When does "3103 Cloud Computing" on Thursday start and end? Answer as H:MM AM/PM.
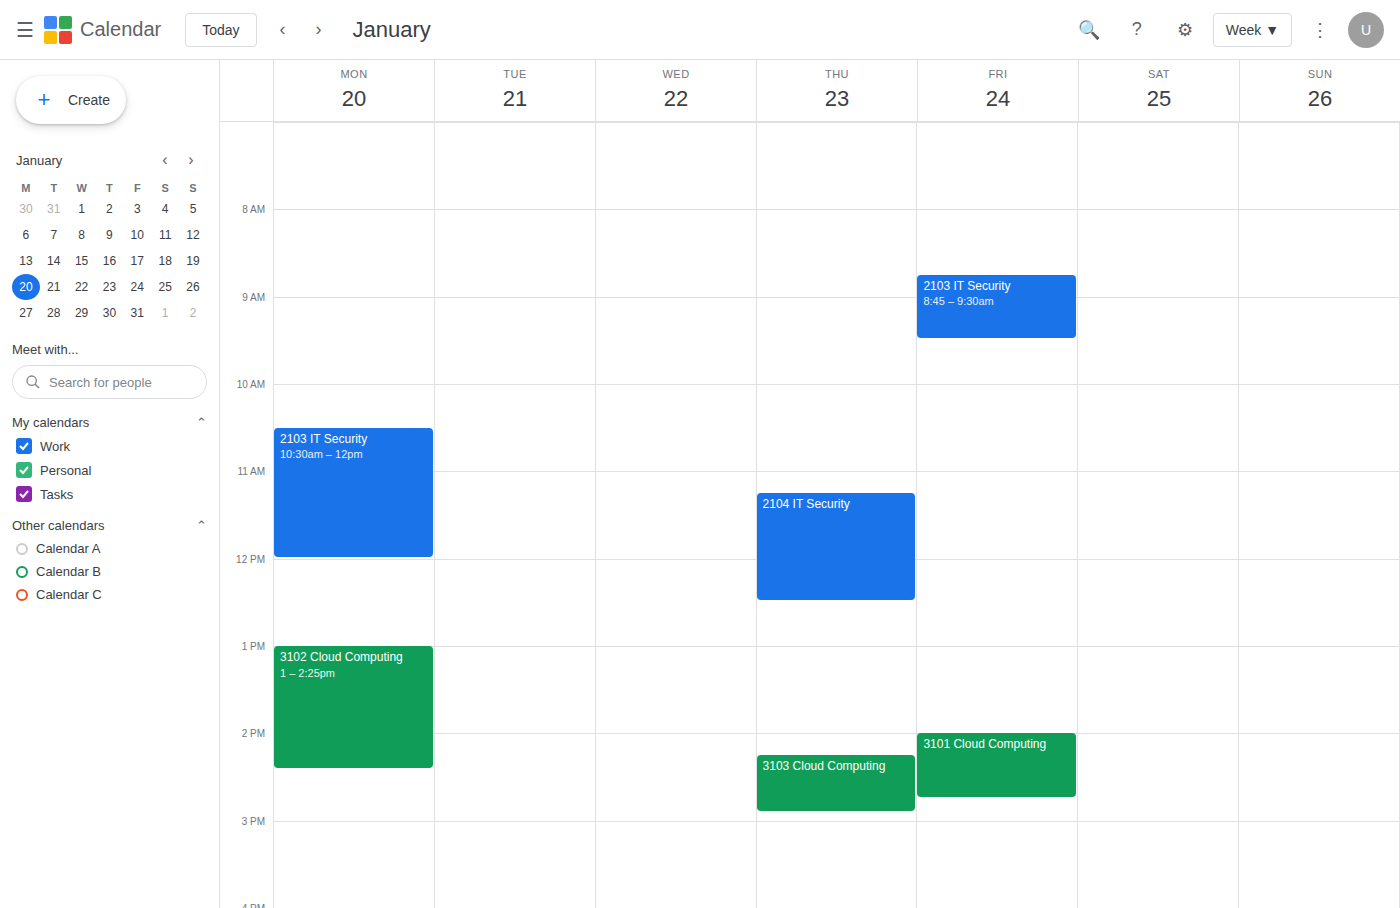
2:15 PM to 2:55 PM